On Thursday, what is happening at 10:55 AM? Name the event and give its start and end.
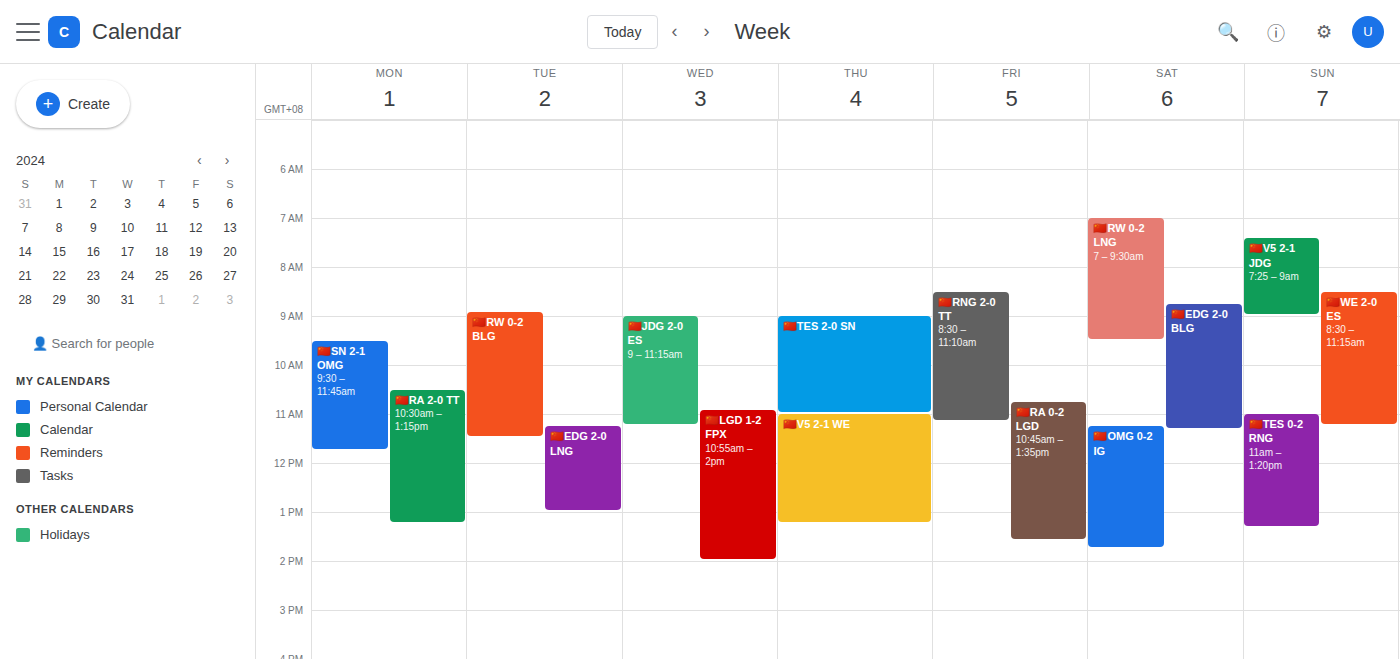
"🇨🇳TES 2-0 SN", 9:00 AM to 11:00 AM